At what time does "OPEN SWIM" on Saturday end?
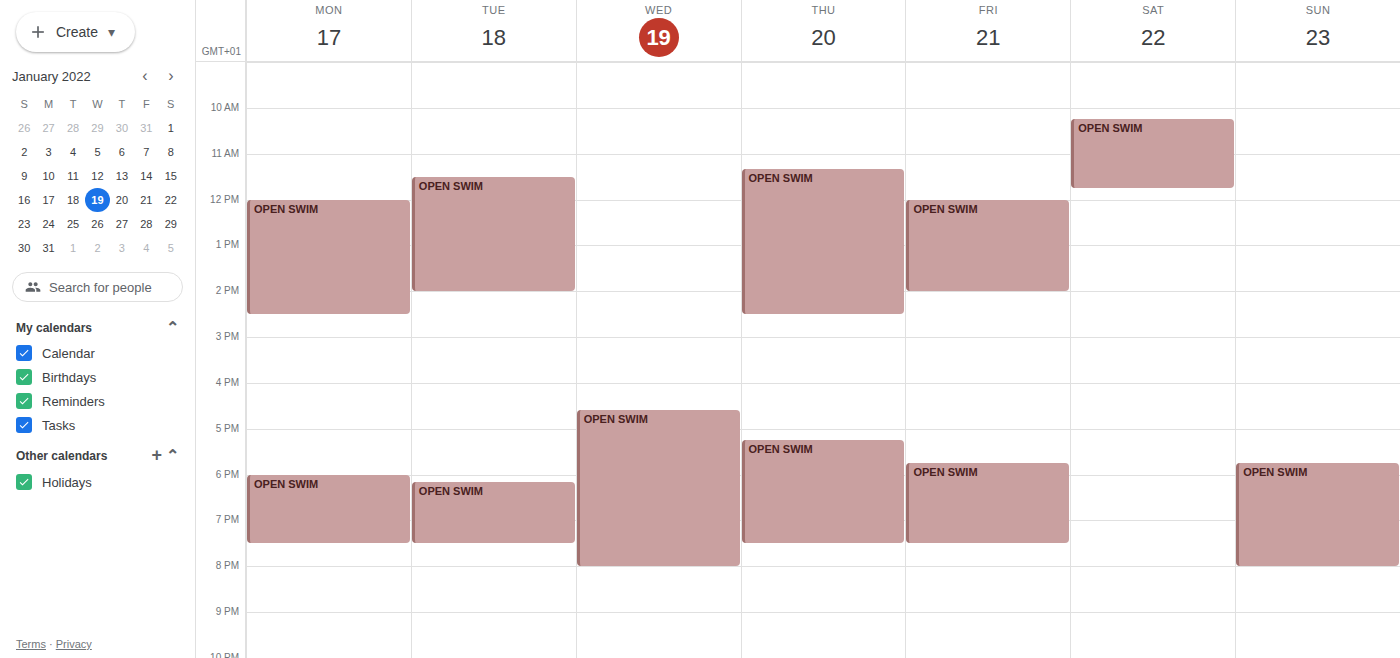
11:45 AM